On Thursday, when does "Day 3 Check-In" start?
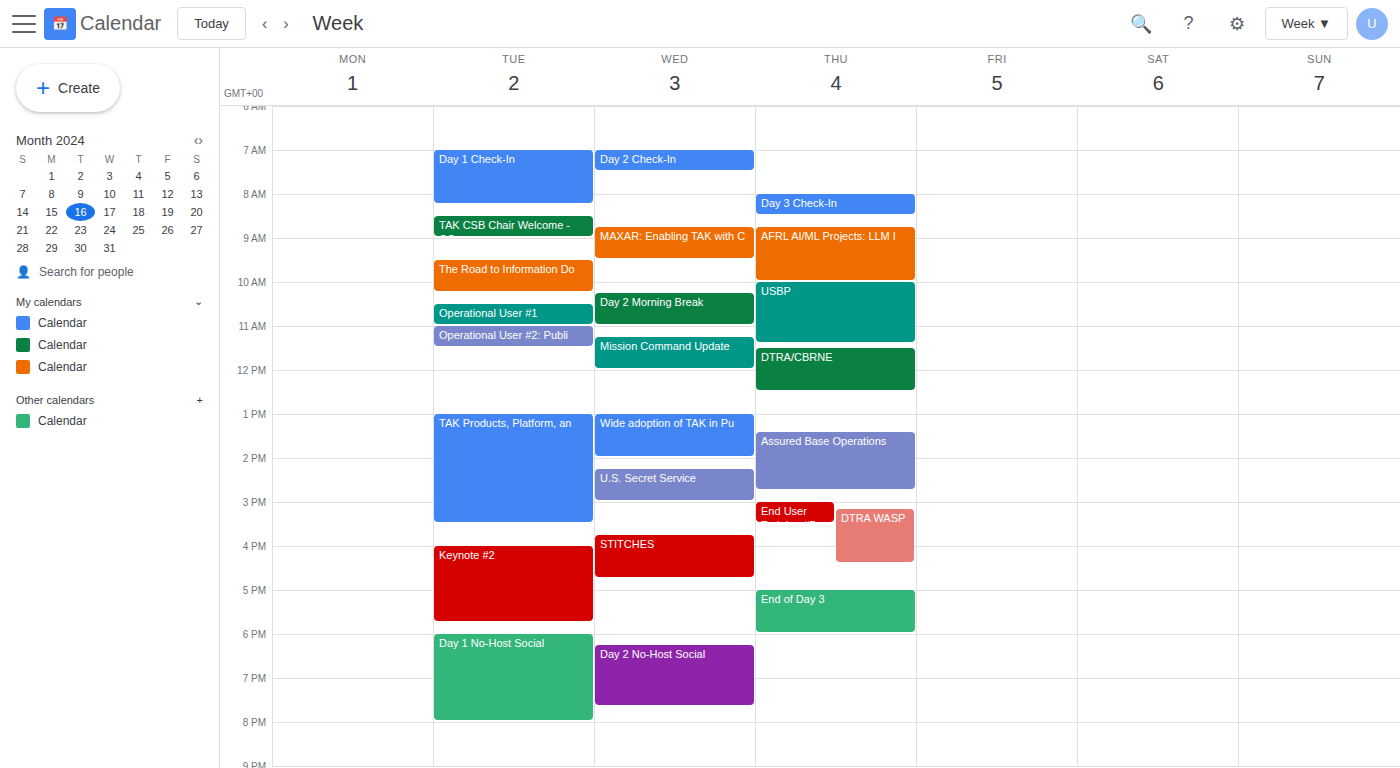
8:00 AM